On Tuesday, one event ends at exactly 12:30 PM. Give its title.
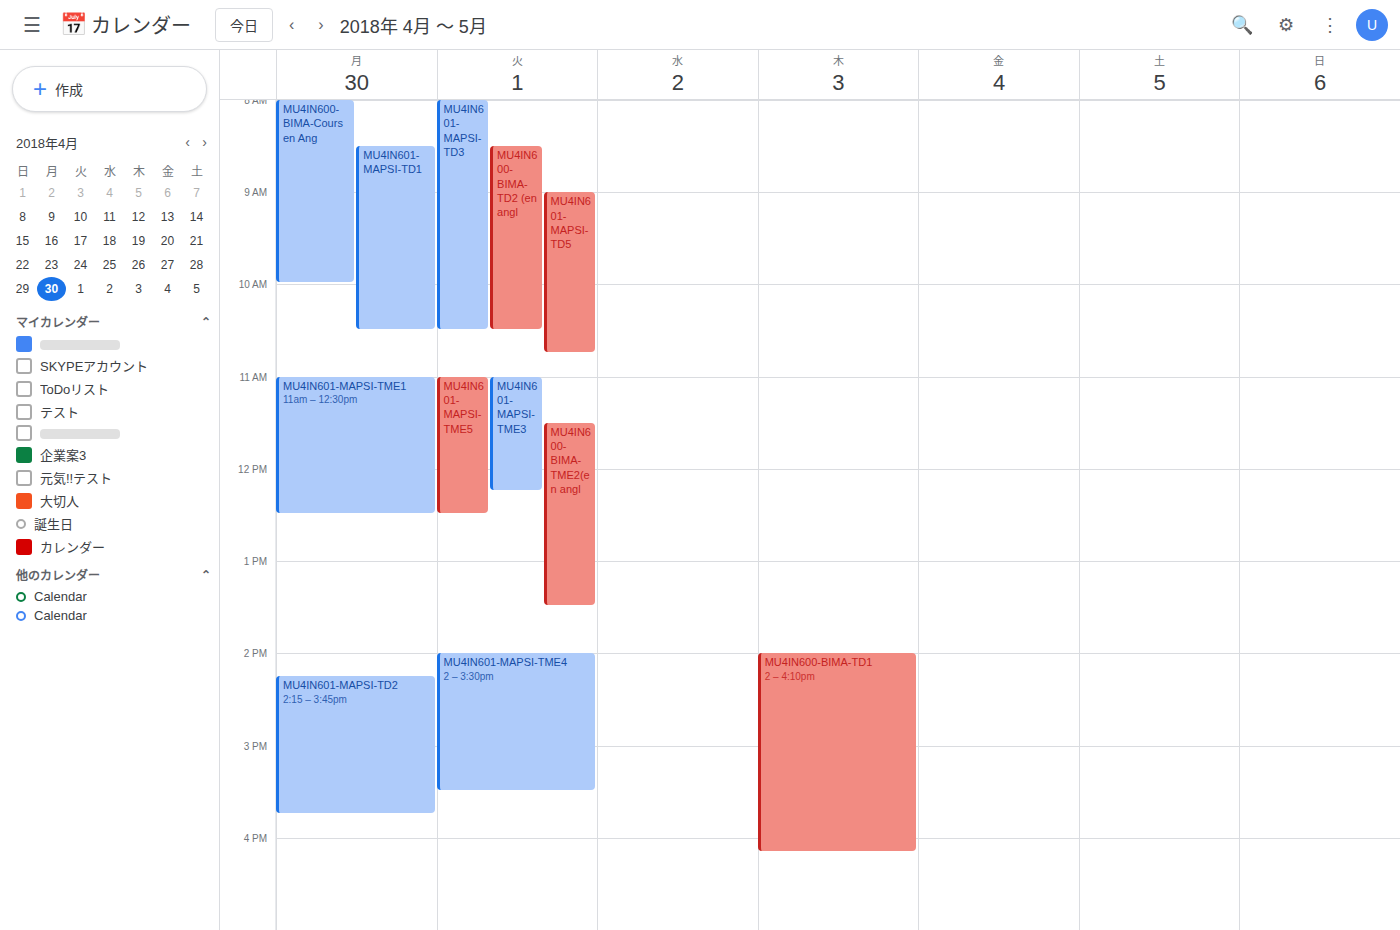
"MU4IN601-MAPSI-TME5"